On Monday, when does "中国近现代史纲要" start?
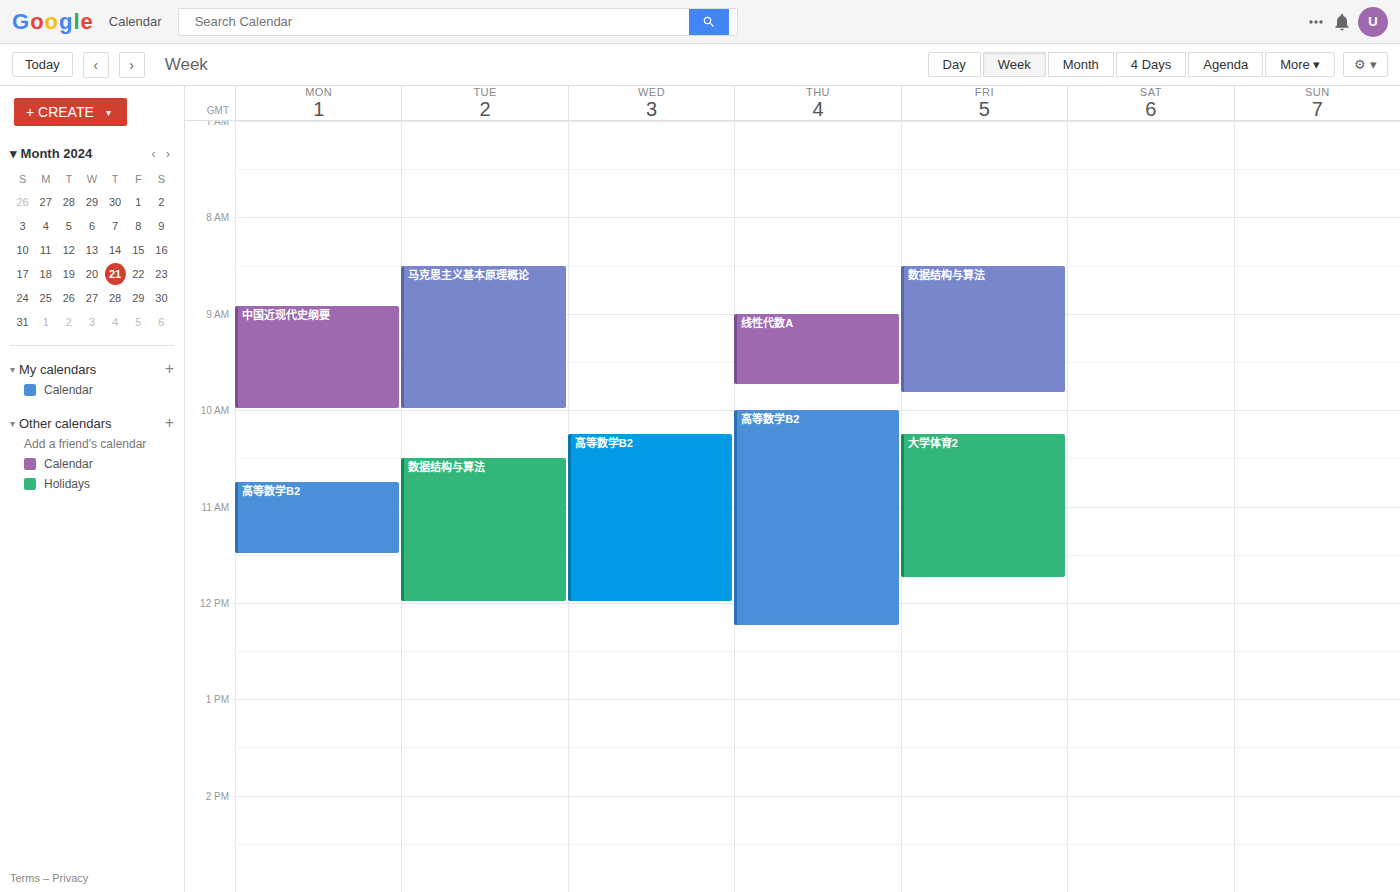
8:55 AM